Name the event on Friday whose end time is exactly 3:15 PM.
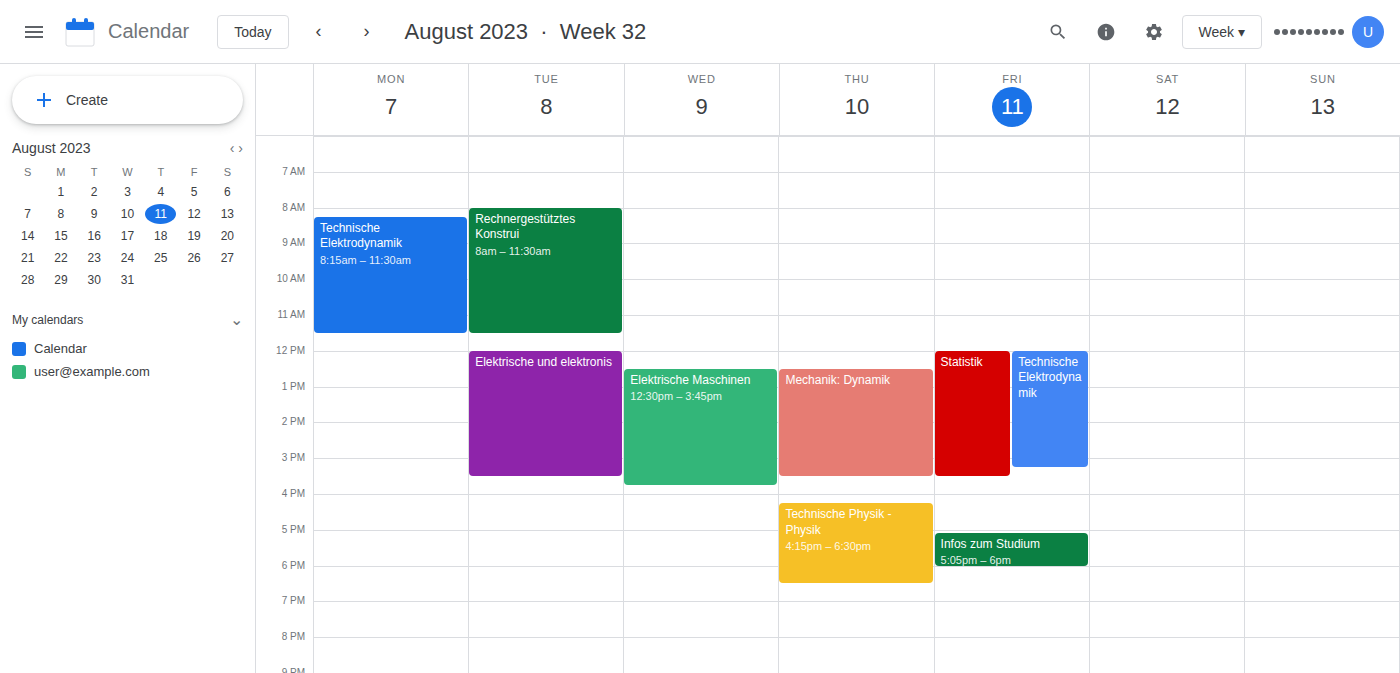
"Technische Elektrodynamik"